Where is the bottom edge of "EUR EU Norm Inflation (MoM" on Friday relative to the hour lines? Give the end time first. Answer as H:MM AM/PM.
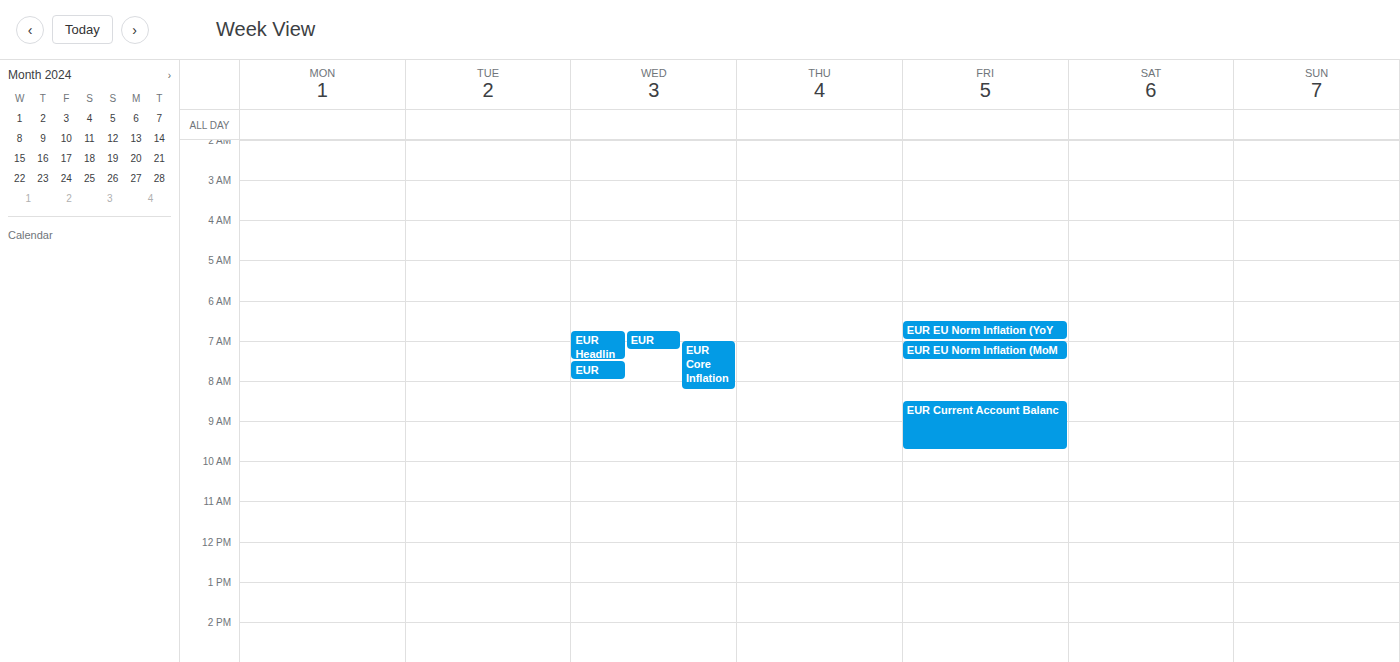
7:30 AM -- halfway between the 7 AM and 8 AM lines.